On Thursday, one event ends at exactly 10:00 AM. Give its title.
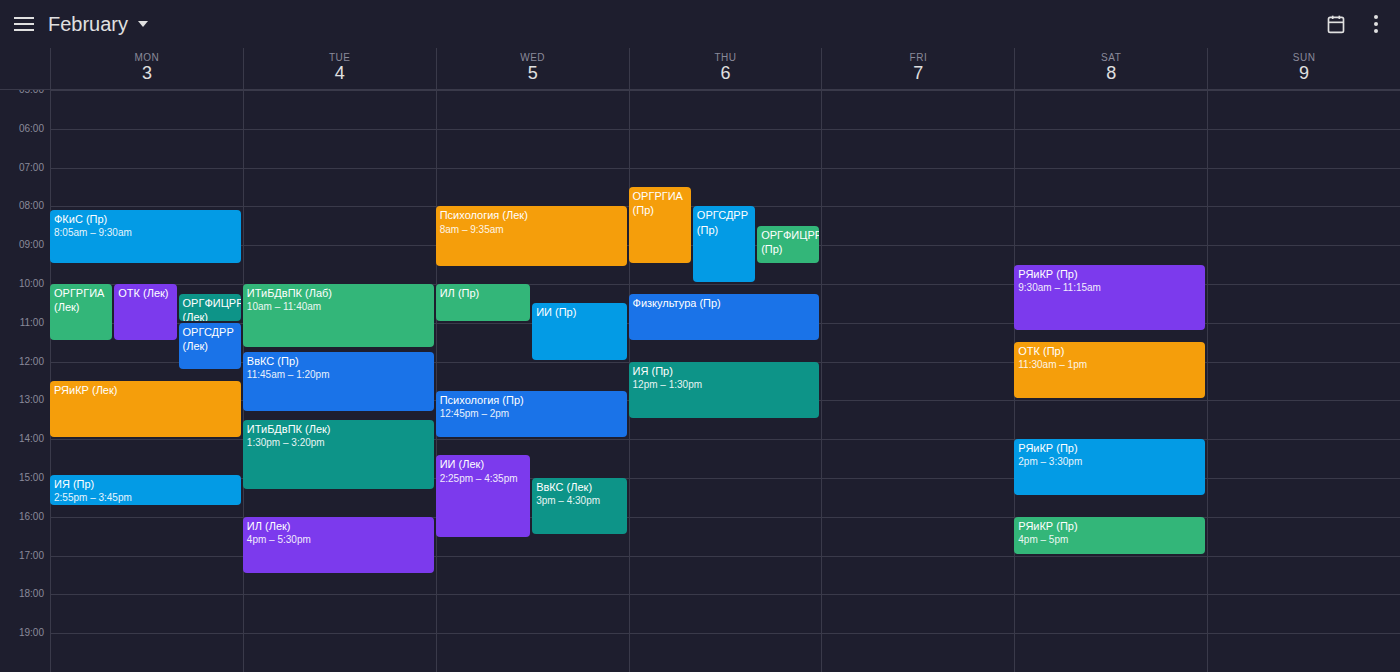
"ОРГСДРР (Пр)"